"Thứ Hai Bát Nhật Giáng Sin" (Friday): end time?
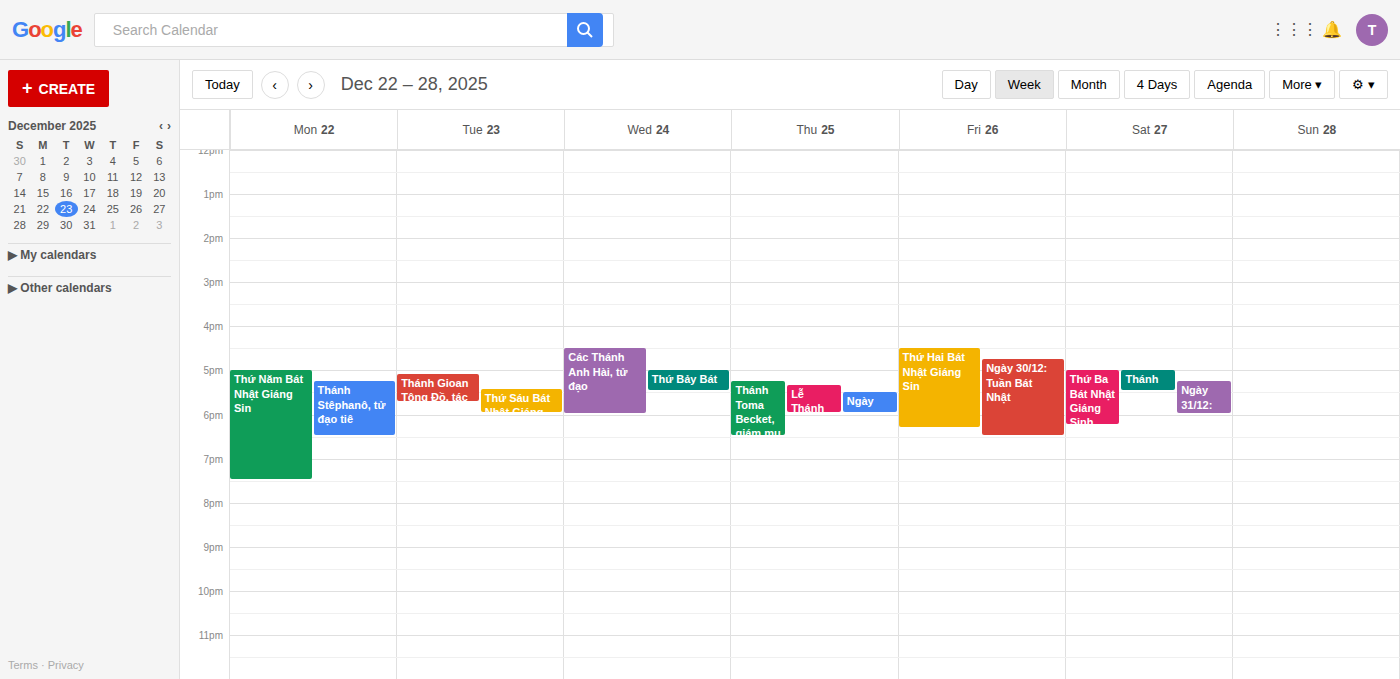
6:20 PM